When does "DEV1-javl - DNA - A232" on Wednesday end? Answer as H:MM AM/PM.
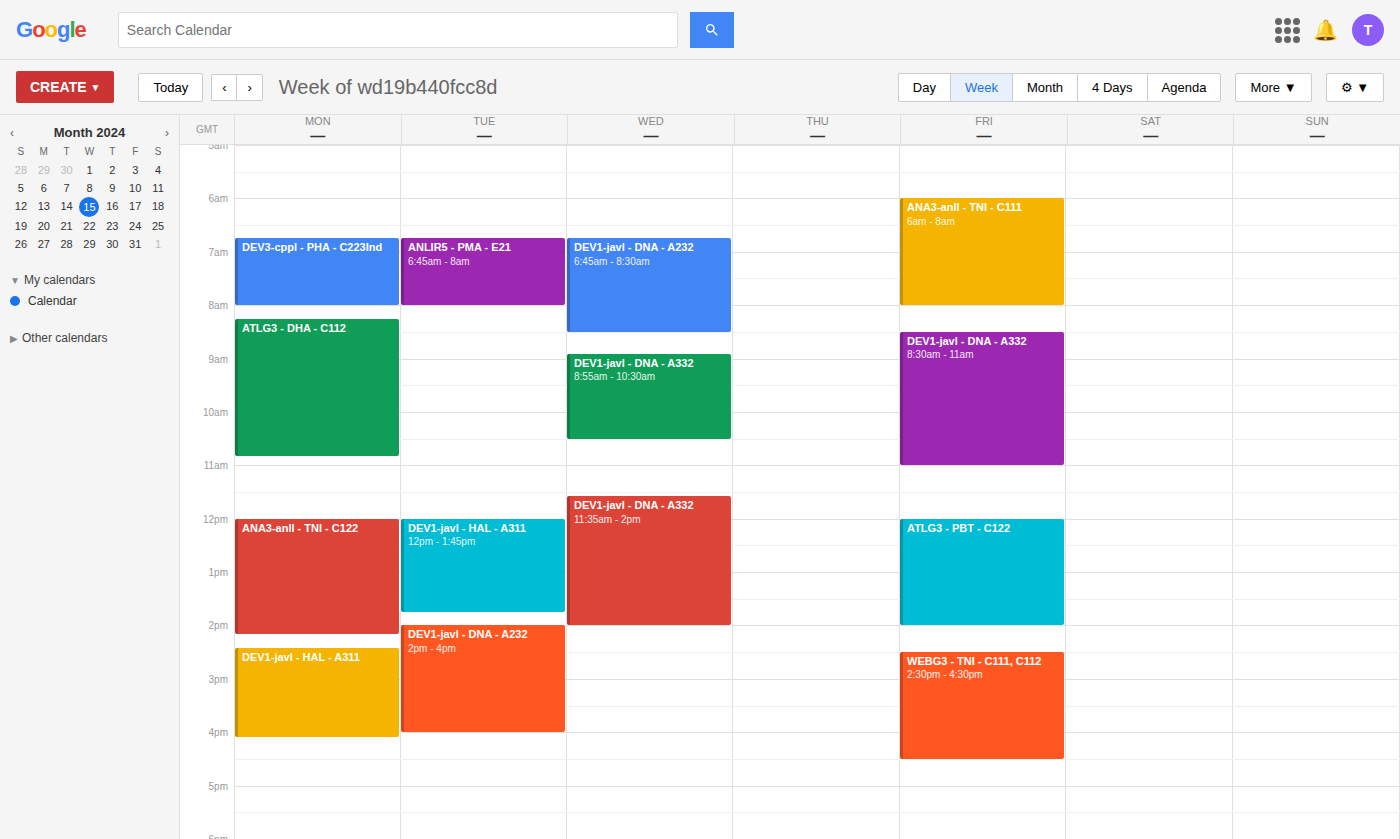
8:30 AM